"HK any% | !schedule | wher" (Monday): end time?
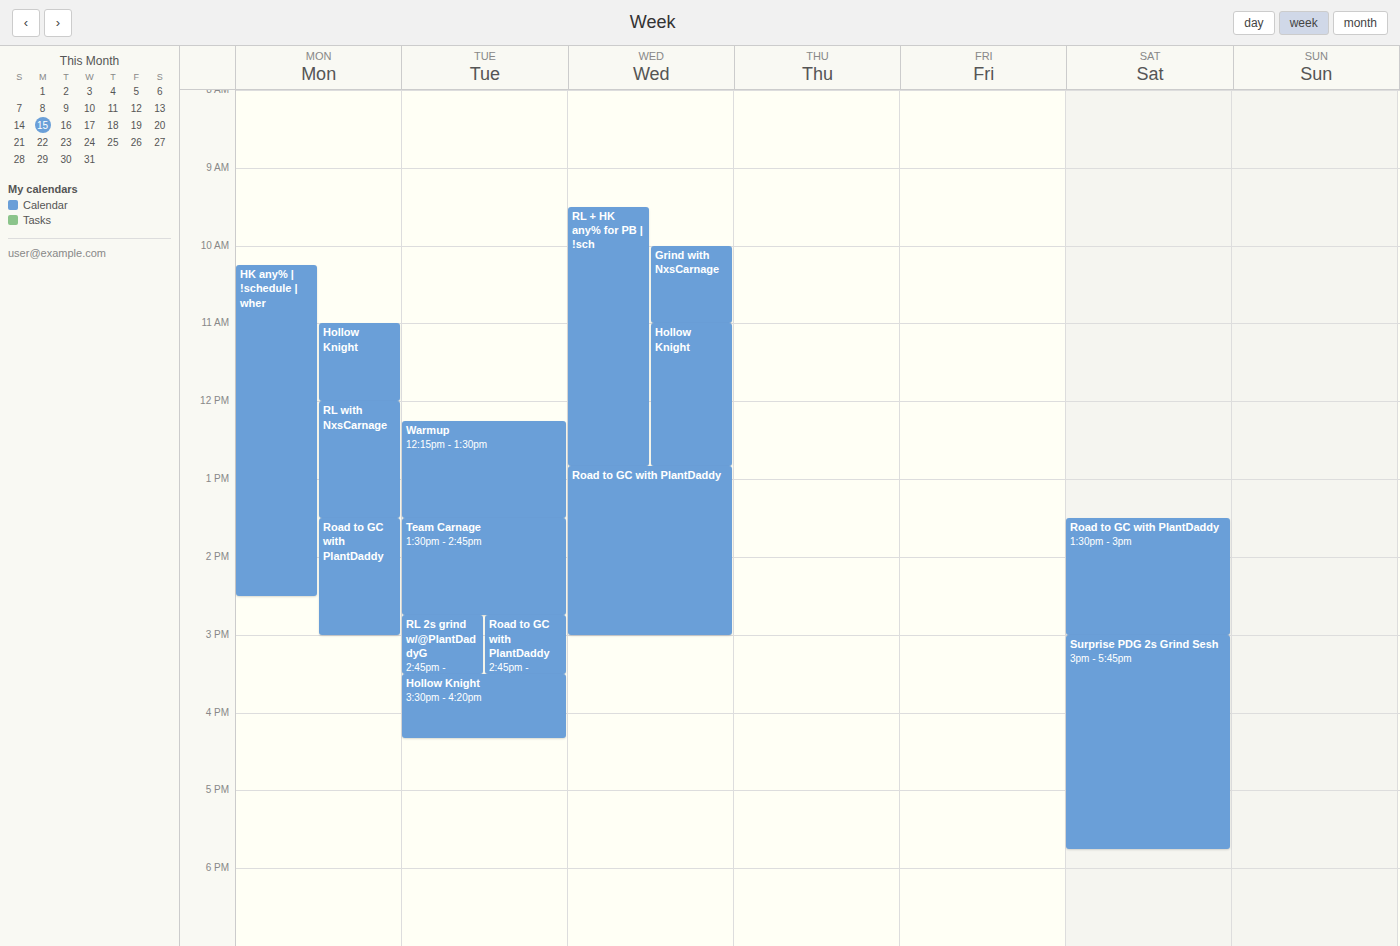
2:30 PM